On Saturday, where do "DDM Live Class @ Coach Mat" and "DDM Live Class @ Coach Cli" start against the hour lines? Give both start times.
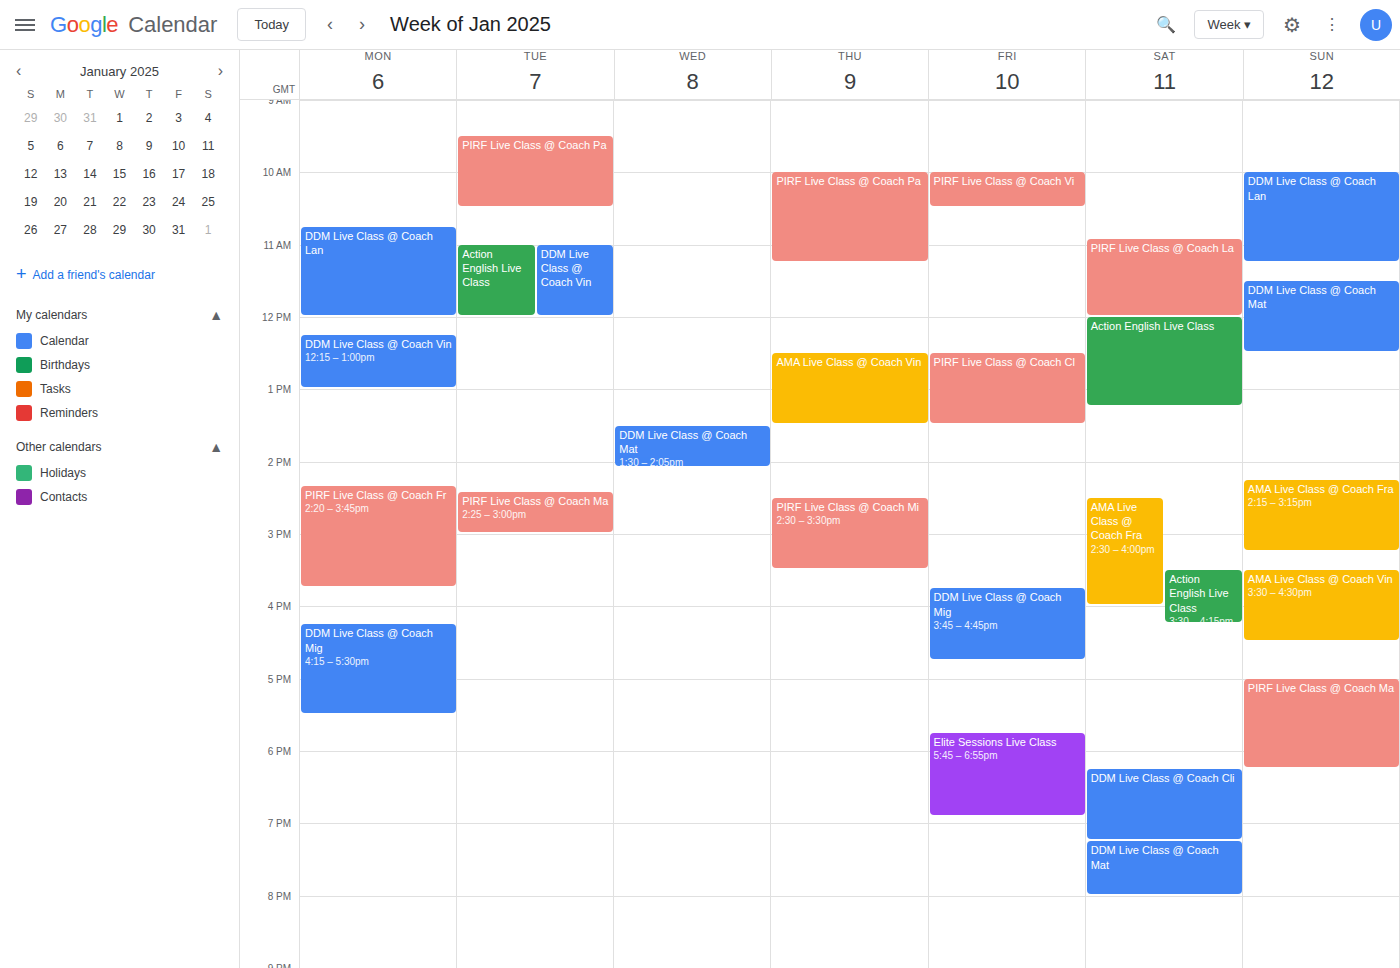
"DDM Live Class @ Coach Mat": 19:15, neither: a quarter of the way from the 19:00 line to the 20:00 line. "DDM Live Class @ Coach Cli": 18:15, neither: a quarter of the way from the 18:00 line to the 19:00 line.